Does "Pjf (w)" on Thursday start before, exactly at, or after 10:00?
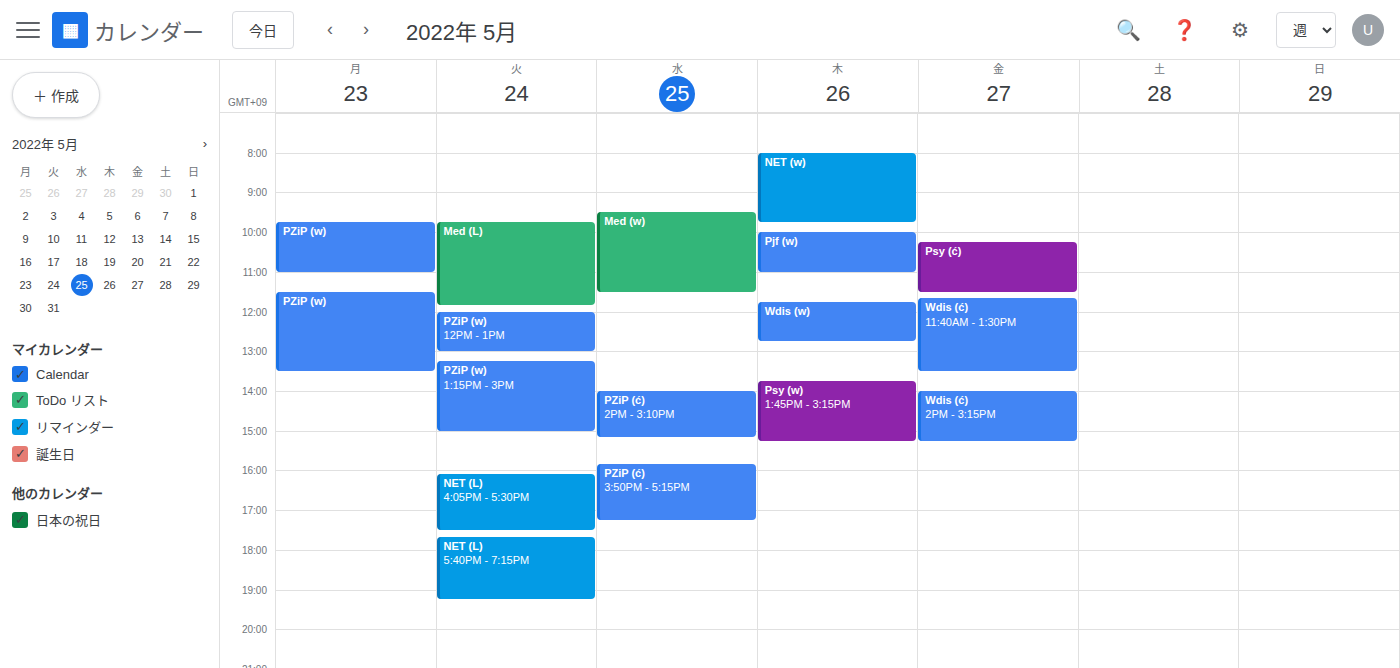
10:00 -- exactly at 10:00, on the 10:00 line.